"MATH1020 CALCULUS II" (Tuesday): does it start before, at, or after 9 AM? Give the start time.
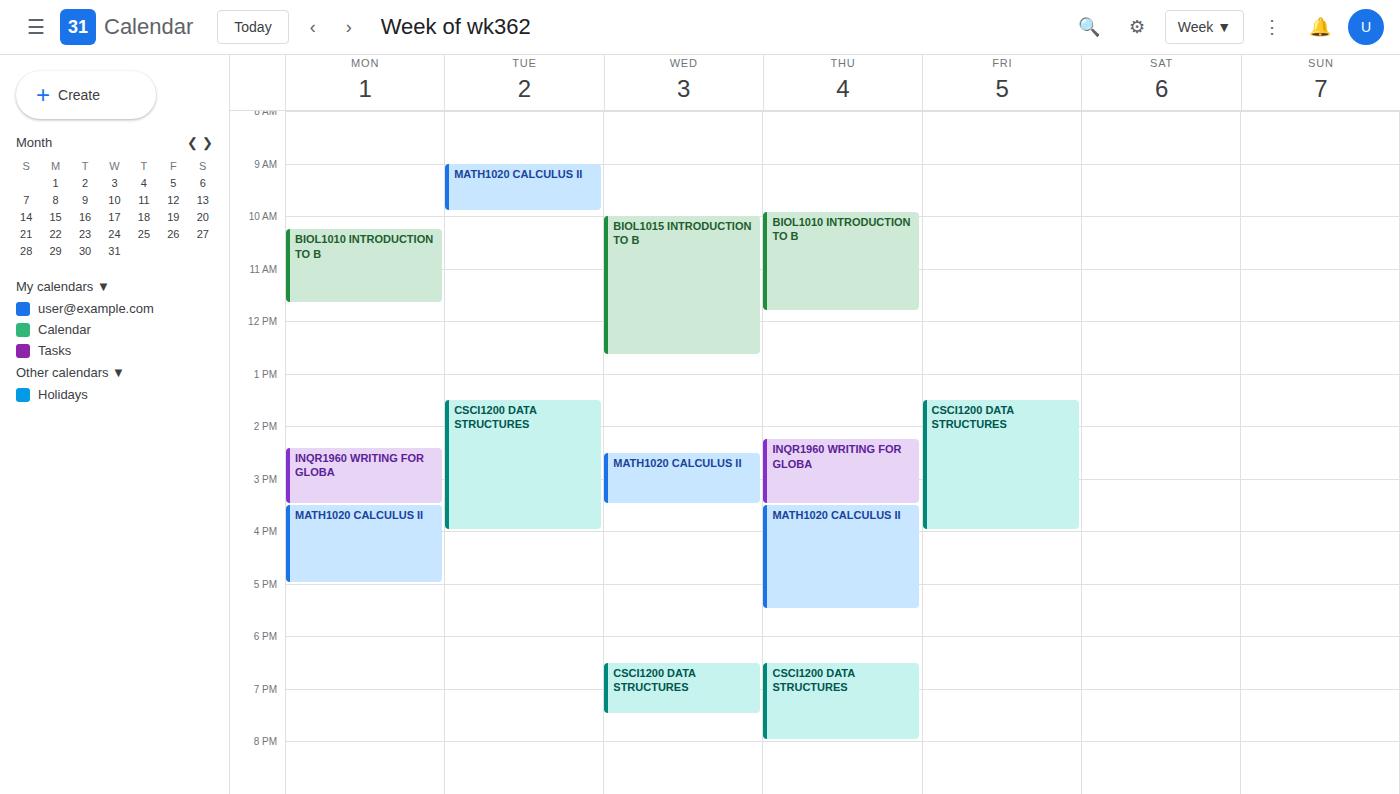
9:00 AM -- exactly at 9 AM, on the 9 AM line.